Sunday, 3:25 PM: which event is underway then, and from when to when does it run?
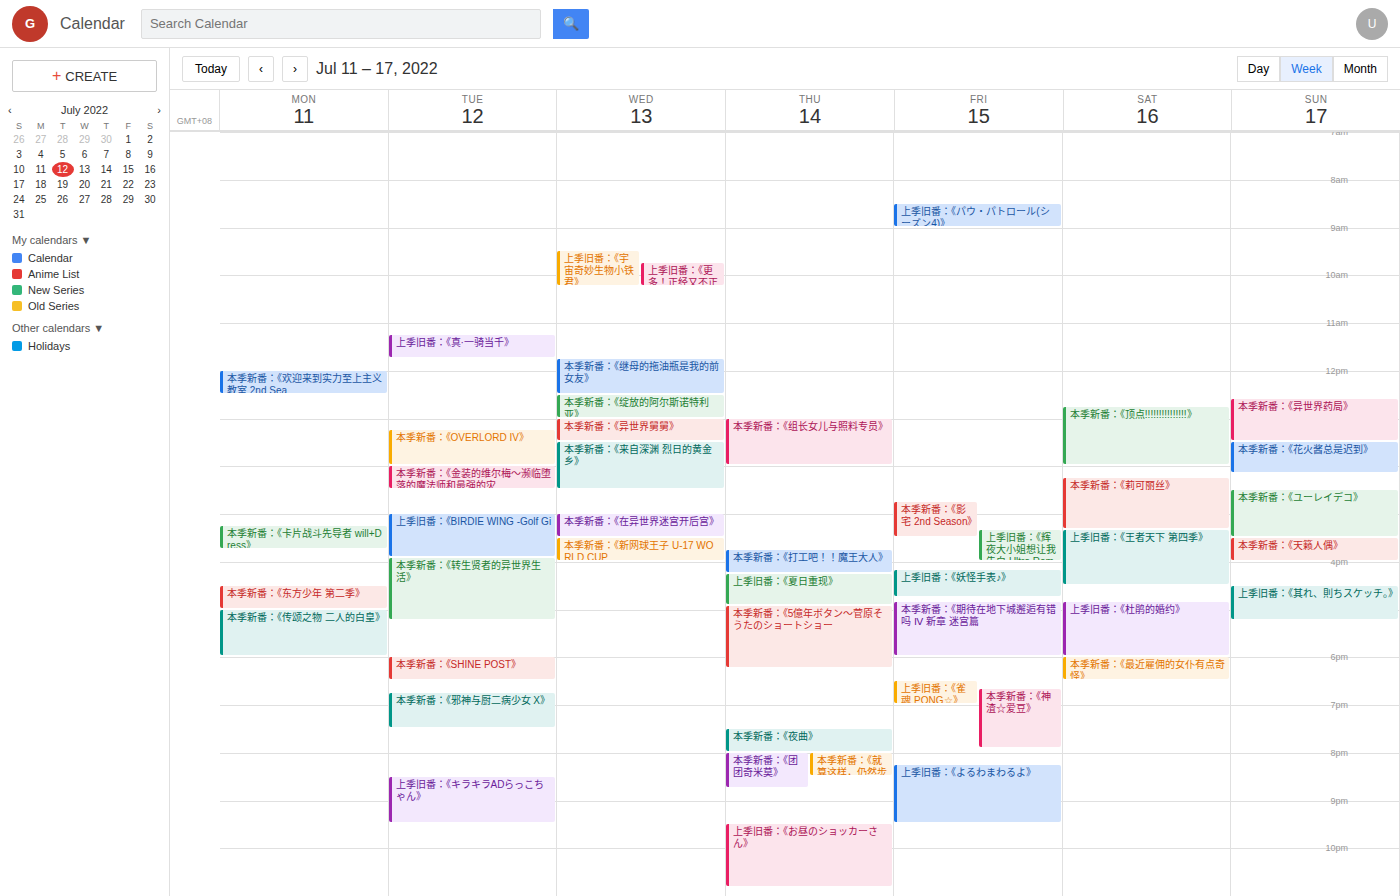
"本季新番：《ユーレイデコ》", 2:30 PM to 3:30 PM